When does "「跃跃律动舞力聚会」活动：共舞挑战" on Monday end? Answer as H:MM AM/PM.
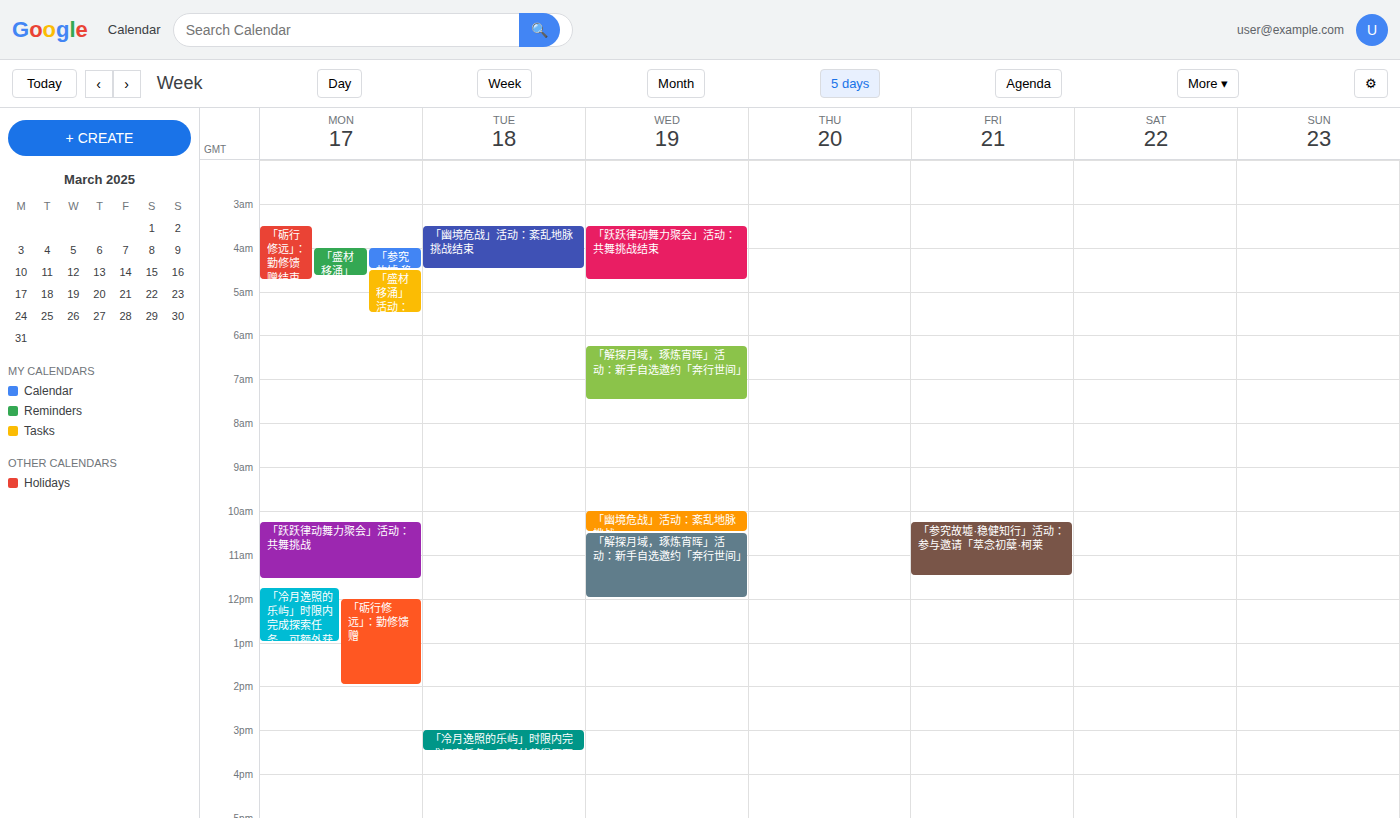
11:35 AM